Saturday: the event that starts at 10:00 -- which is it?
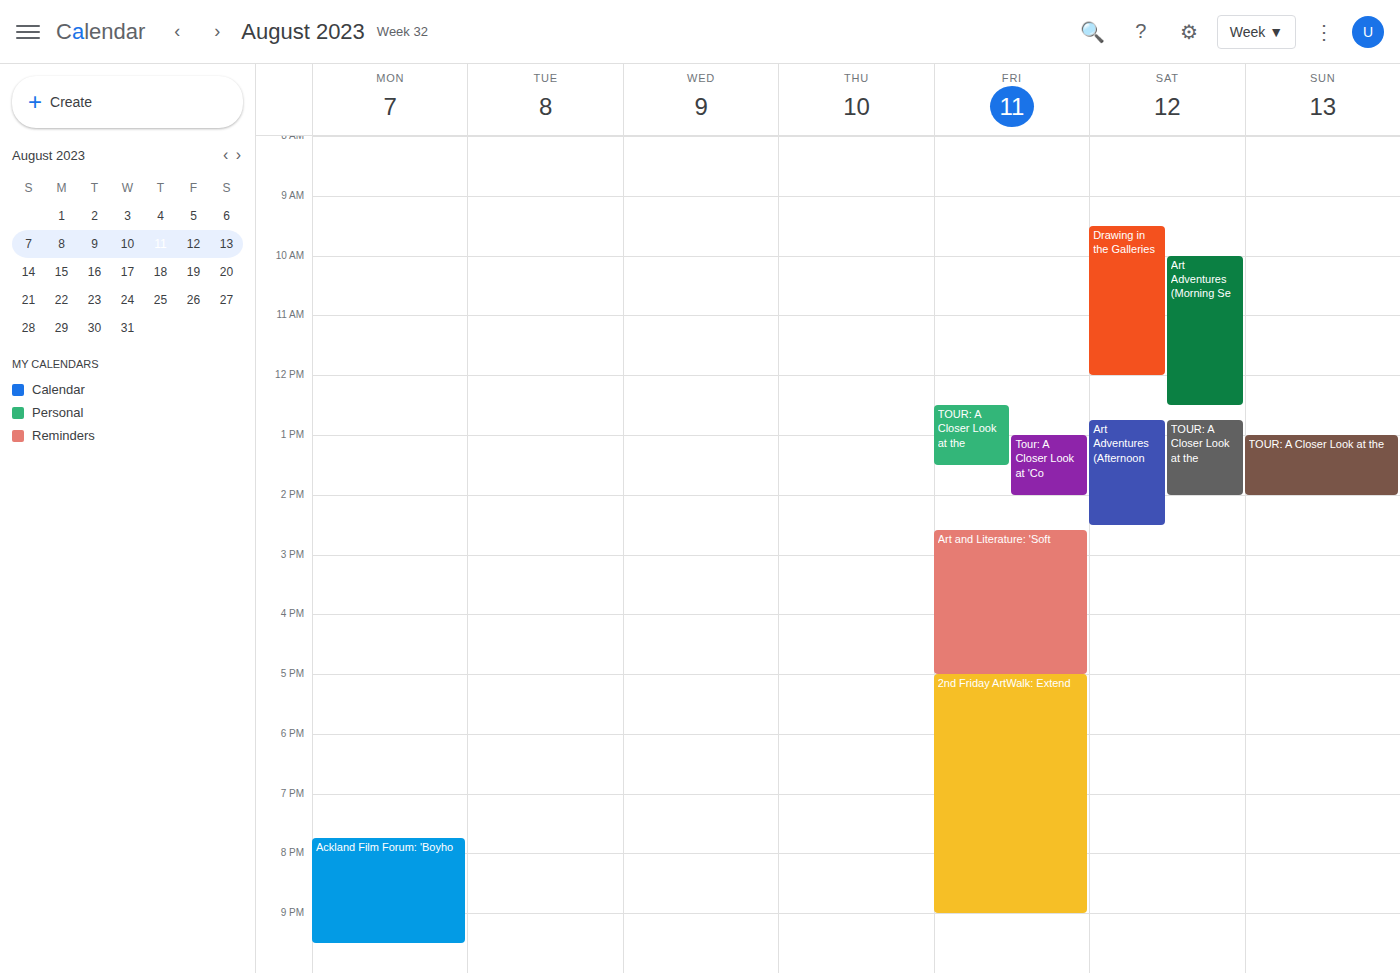
"Art Adventures (Morning Se"